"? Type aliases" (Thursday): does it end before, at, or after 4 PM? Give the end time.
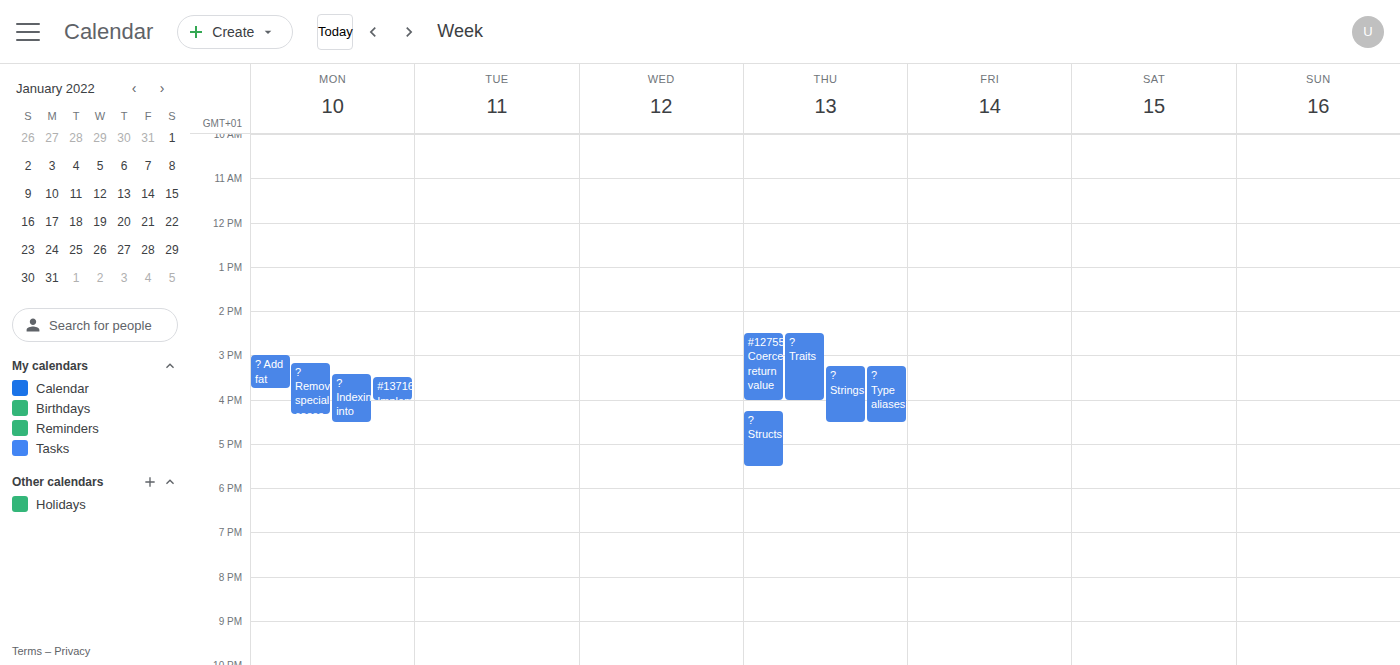
4:30 PM -- after 4 PM, 30 minutes below the 4 PM line.